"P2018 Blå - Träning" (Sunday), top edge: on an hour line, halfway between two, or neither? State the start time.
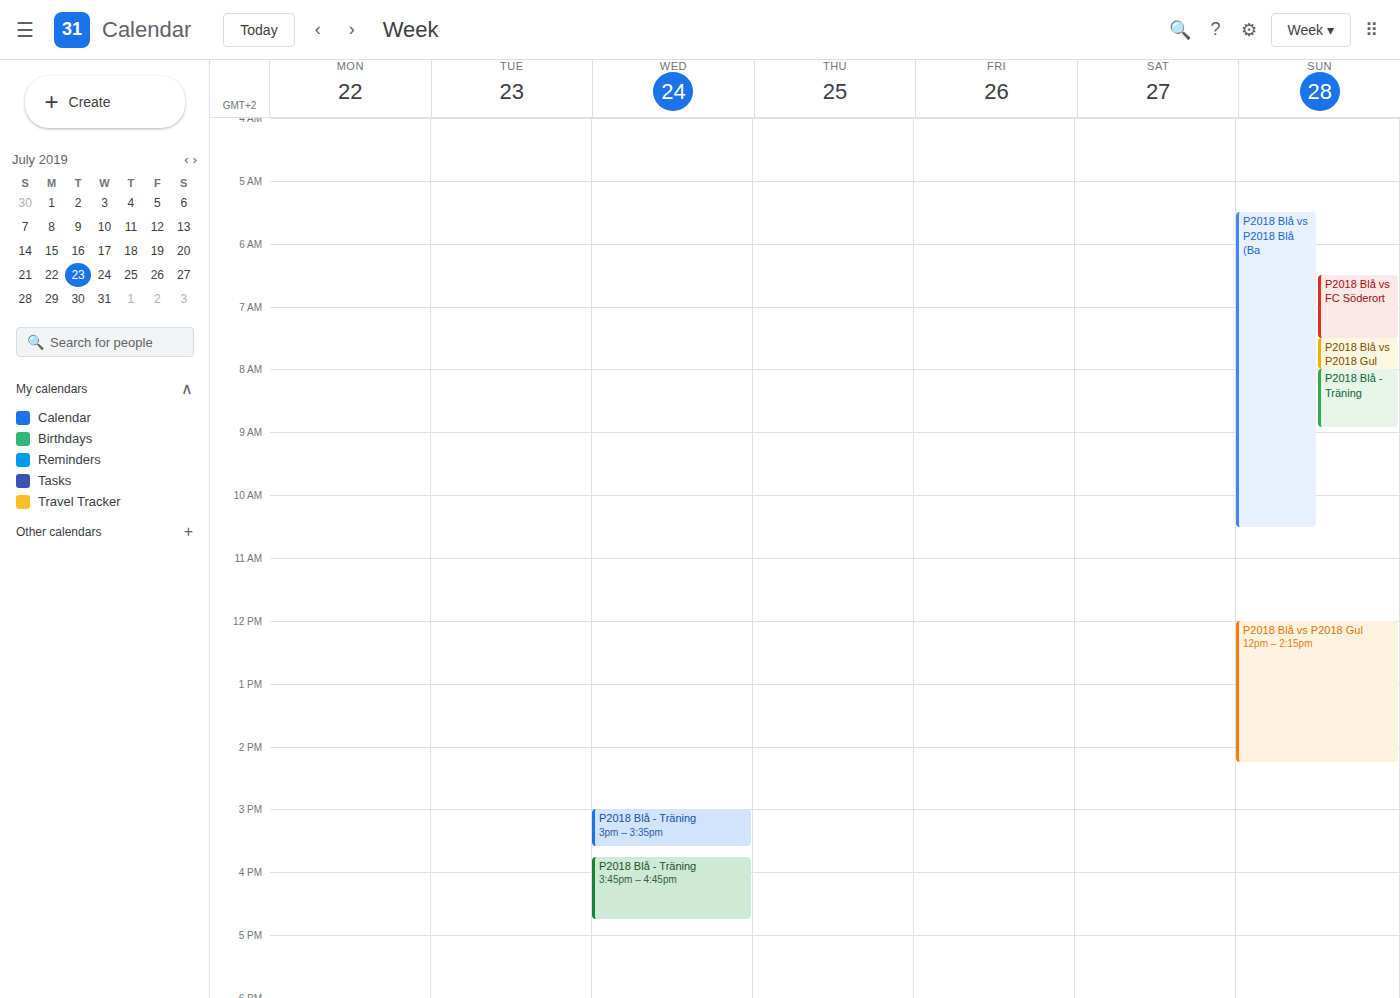
8:00 AM -- exactly on the 8 AM line.